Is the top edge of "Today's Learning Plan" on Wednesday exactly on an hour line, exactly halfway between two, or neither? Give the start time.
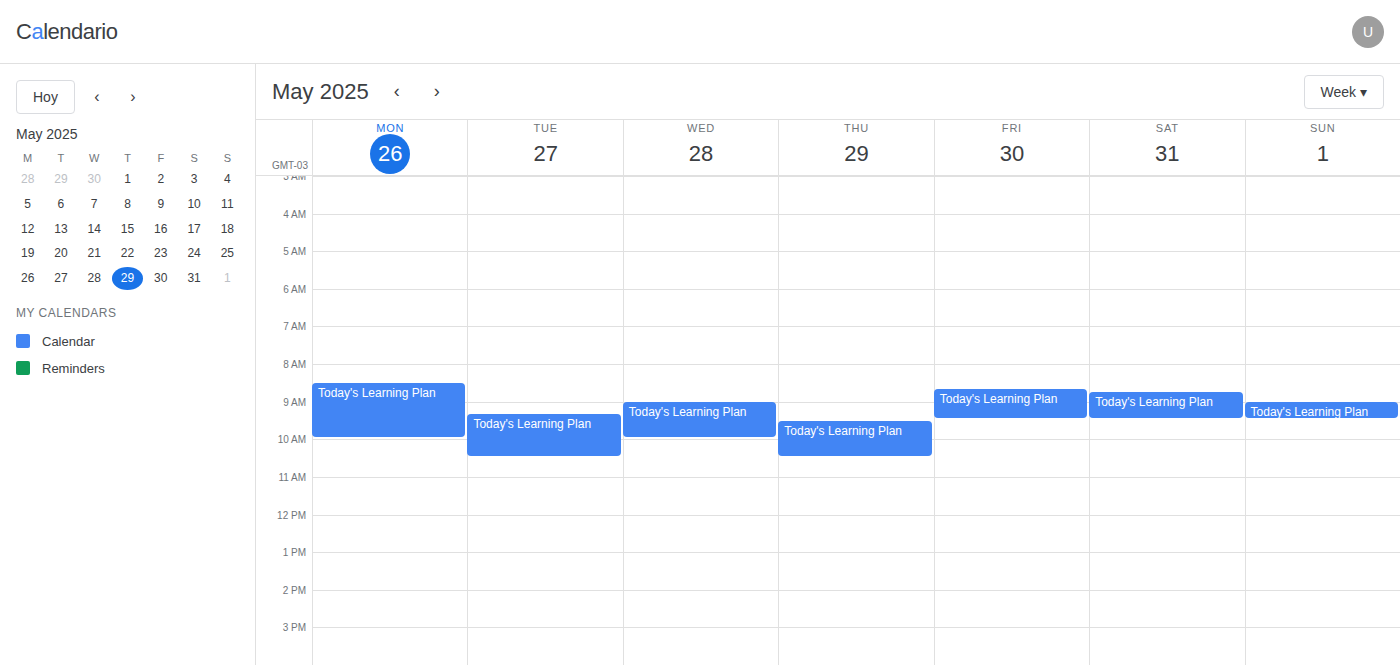
9:00 AM -- exactly on the 9 AM line.